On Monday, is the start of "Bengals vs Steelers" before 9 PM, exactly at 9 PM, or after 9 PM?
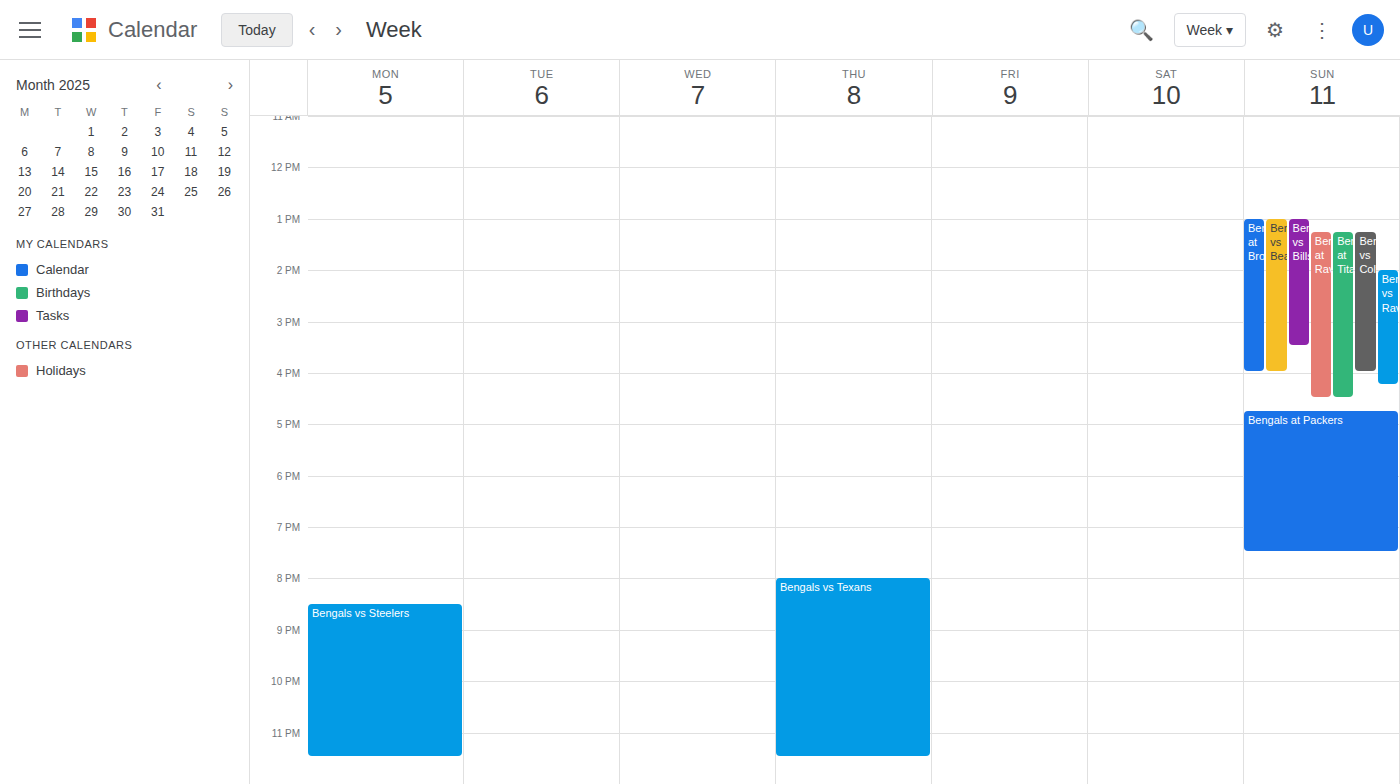
8:30 PM -- before 9 PM, 30 minutes above the 9 PM line.